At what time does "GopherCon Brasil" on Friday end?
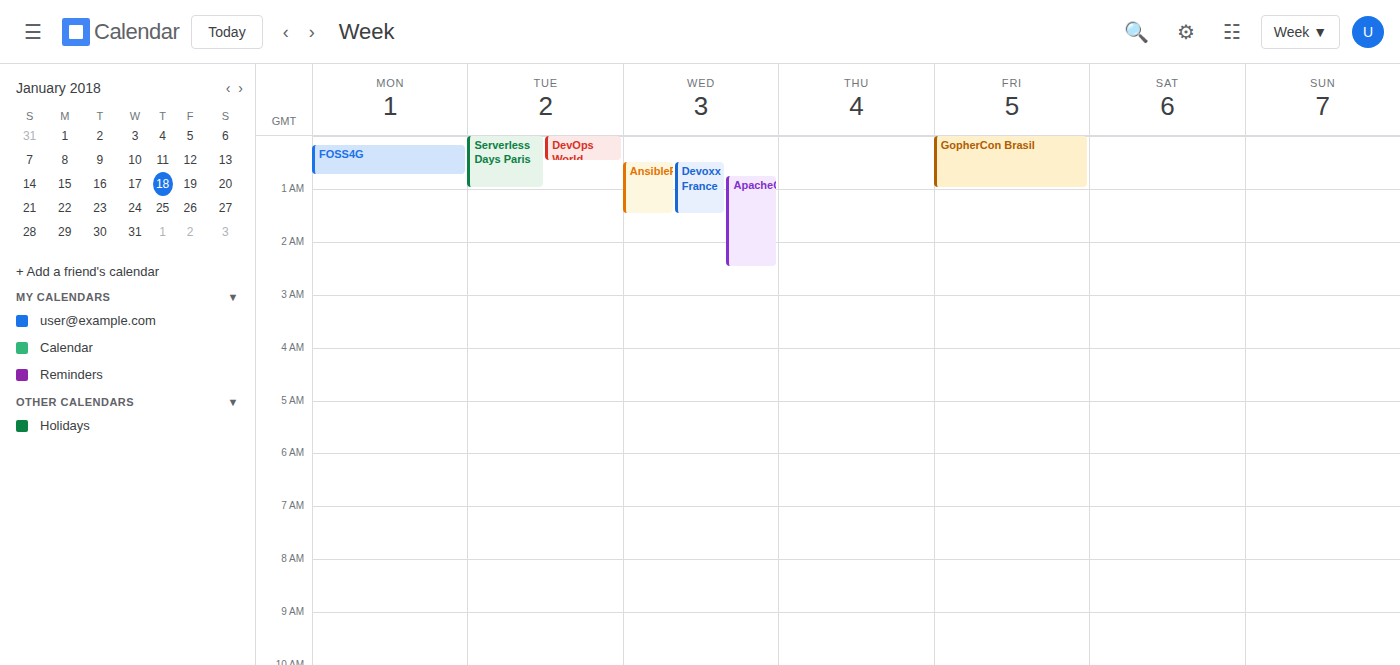
01:00